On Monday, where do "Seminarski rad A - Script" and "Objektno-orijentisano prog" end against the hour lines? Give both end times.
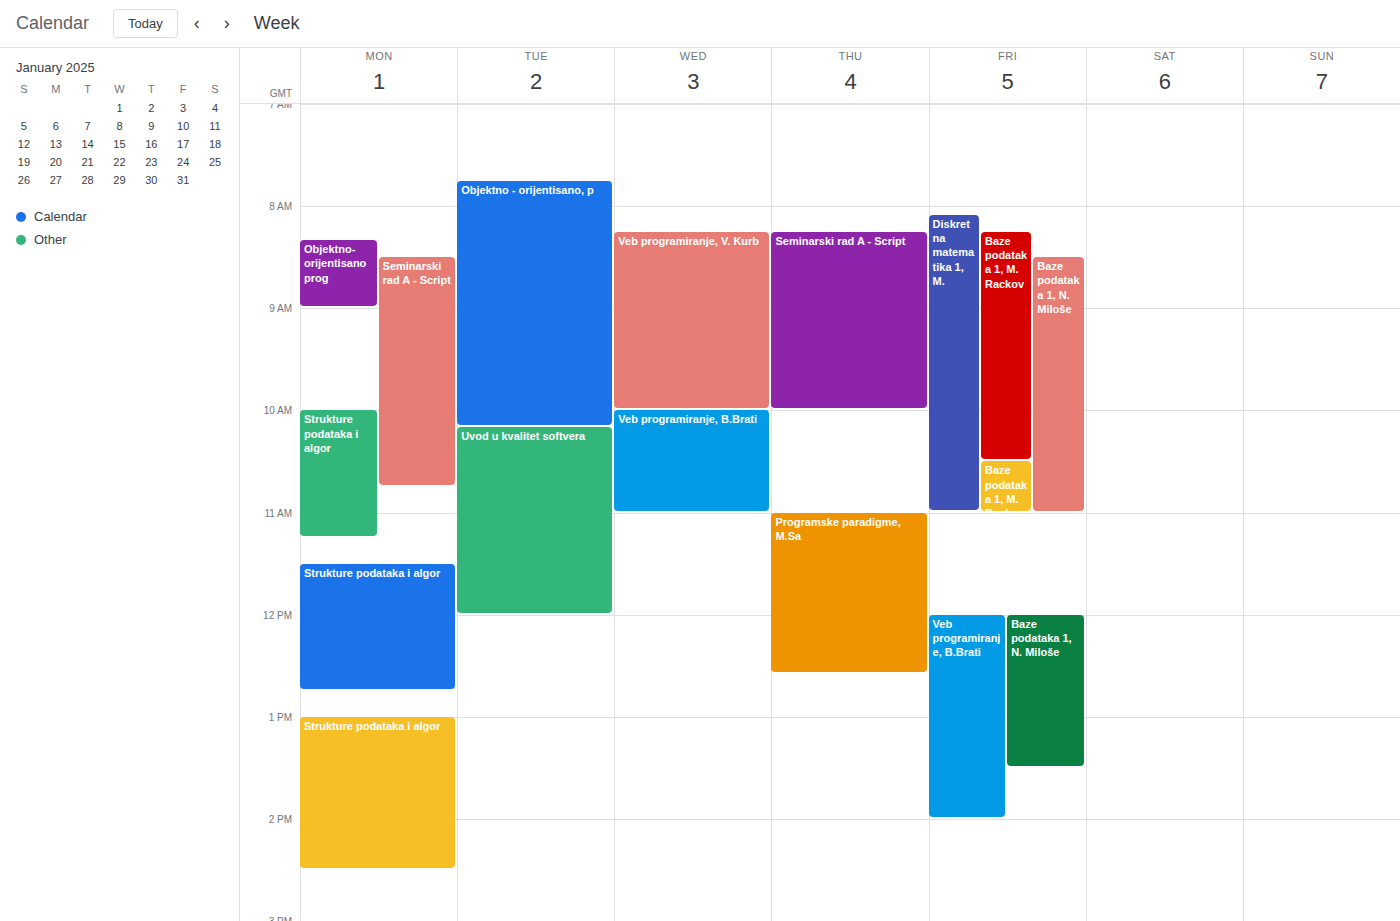
"Seminarski rad A - Script": 10:45 AM, neither: three quarters of the way from the 10 AM line to the 11 AM line. "Objektno-orijentisano prog": 9:00 AM, exactly on the 9 AM line.